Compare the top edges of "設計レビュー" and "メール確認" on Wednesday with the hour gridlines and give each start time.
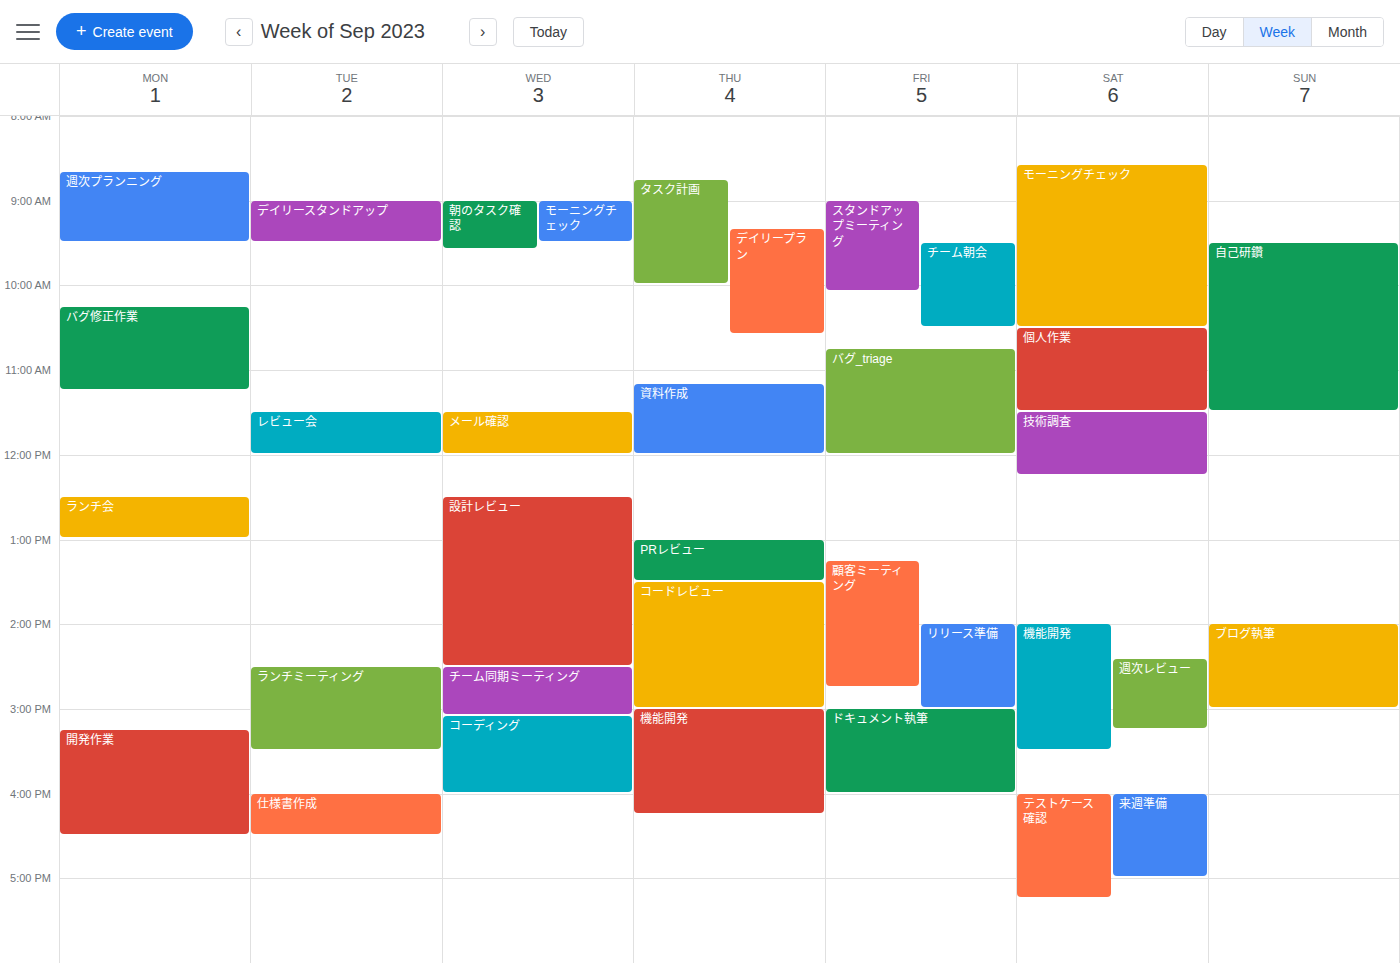
"設計レビュー": 12:30 PM, halfway between the 12 PM and 1 PM lines. "メール確認": 11:30 AM, halfway between the 11 AM and 12 PM lines.